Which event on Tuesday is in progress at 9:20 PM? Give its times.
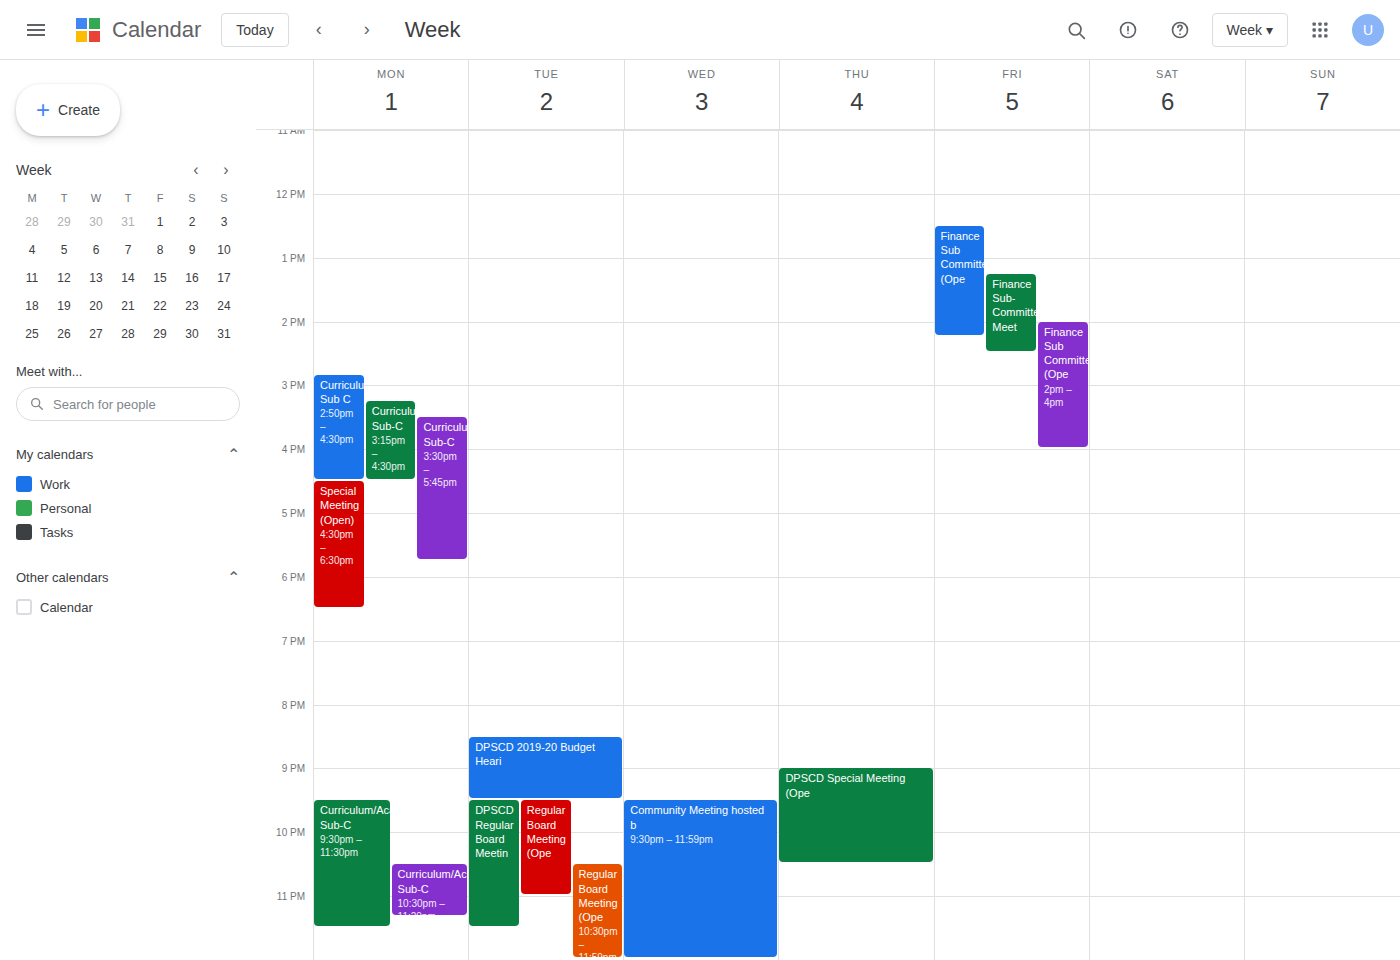
"DPSCD 2019-20 Budget Heari", 8:30 PM to 9:30 PM